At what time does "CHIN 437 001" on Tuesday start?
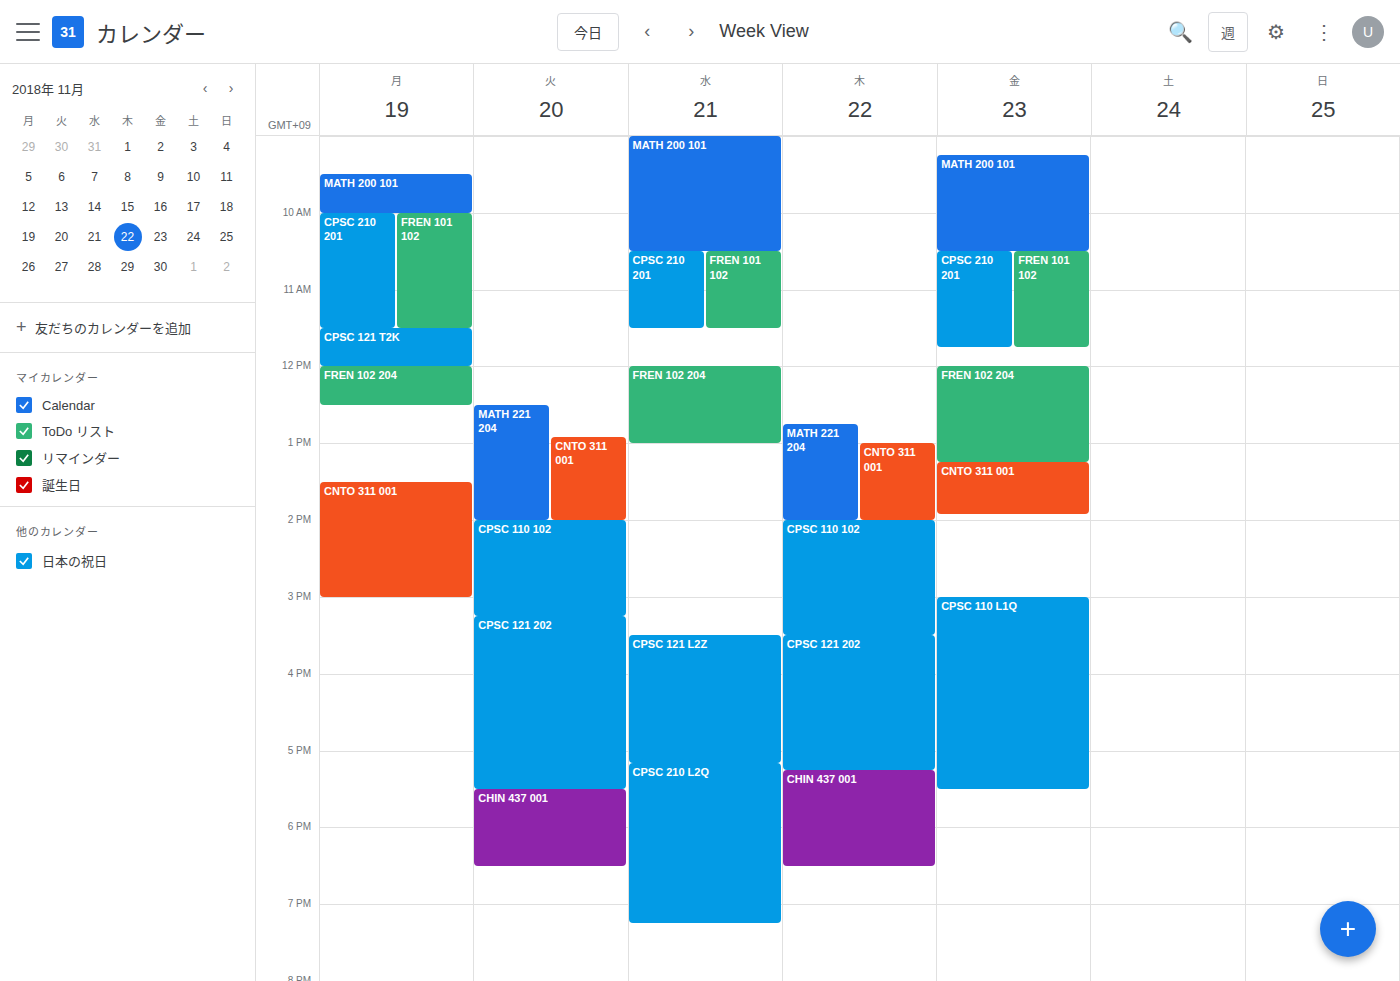
17:30